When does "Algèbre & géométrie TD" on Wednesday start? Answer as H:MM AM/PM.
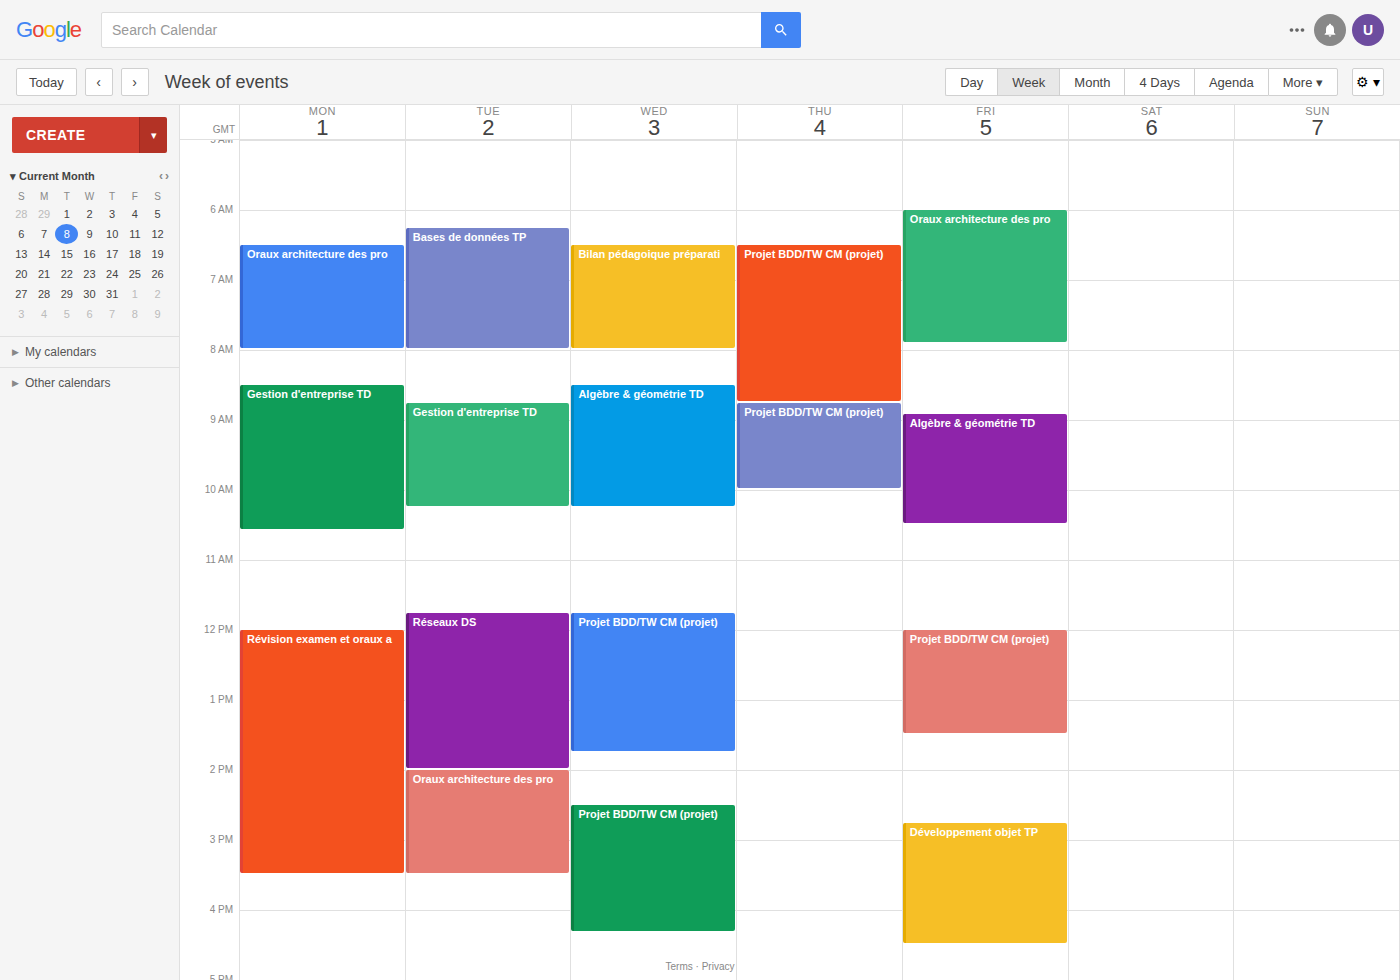
8:30 AM